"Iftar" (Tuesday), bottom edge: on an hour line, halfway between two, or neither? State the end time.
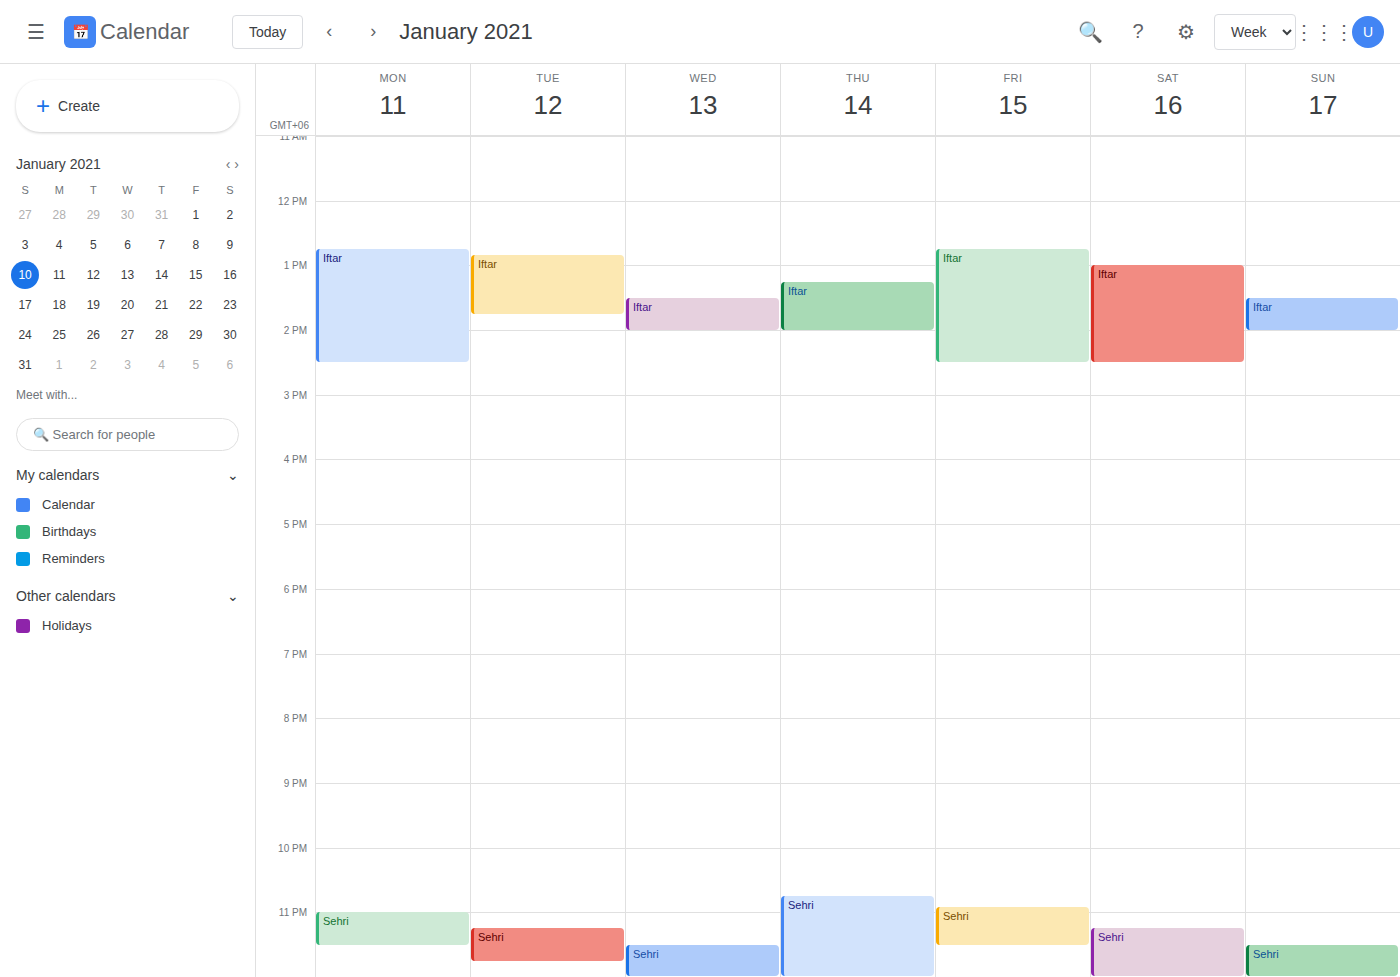
13:45 -- neither: three quarters of the way from the 13:00 line to the 14:00 line.